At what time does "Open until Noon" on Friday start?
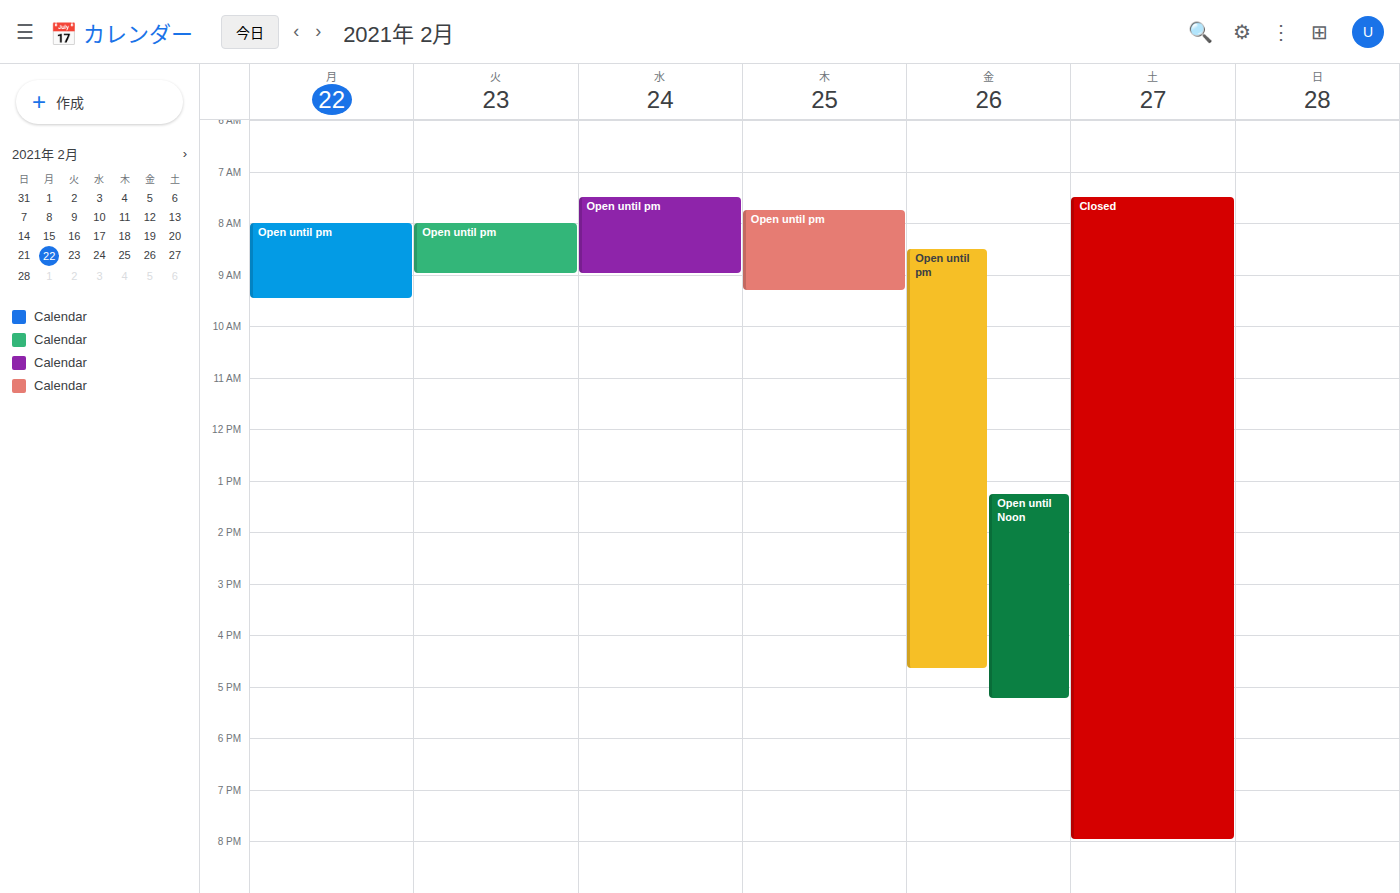
1:15 PM